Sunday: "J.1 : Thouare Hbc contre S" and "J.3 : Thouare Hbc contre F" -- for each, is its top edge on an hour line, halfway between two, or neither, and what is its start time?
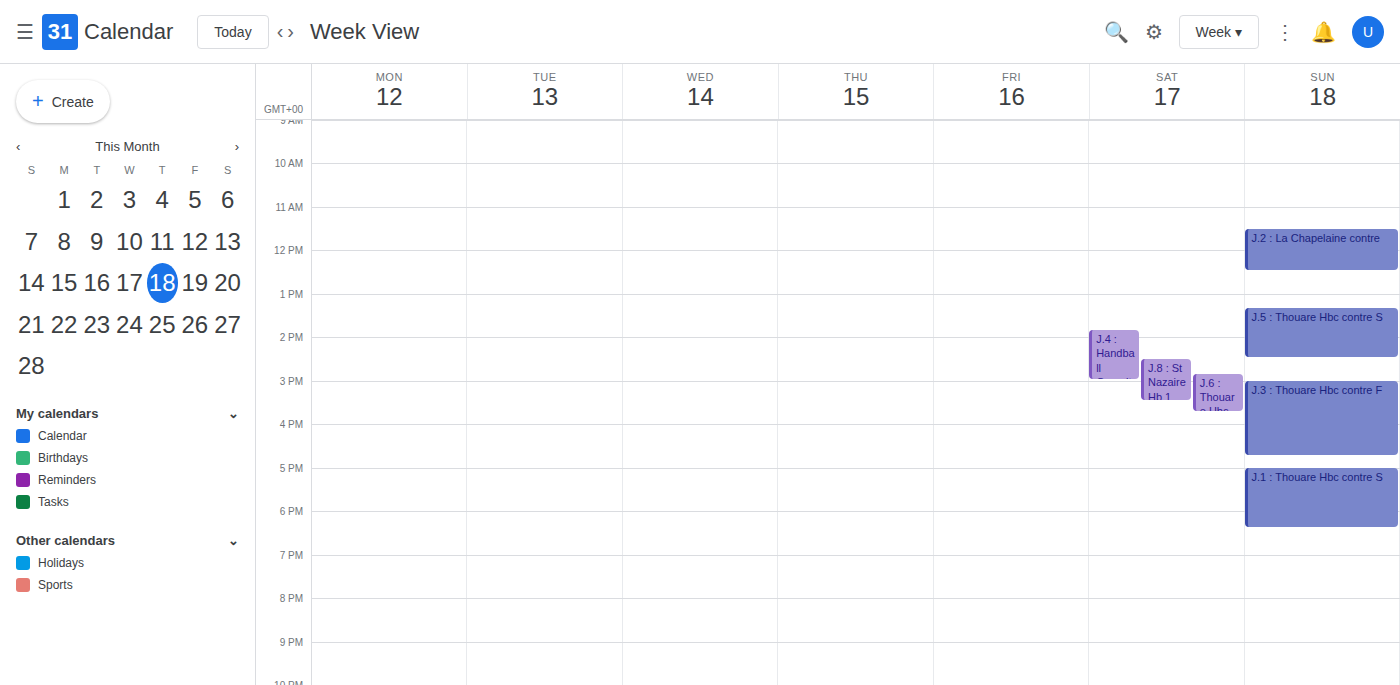
"J.1 : Thouare Hbc contre S": 5:00 PM, exactly on the 5 PM line. "J.3 : Thouare Hbc contre F": 3:00 PM, exactly on the 3 PM line.